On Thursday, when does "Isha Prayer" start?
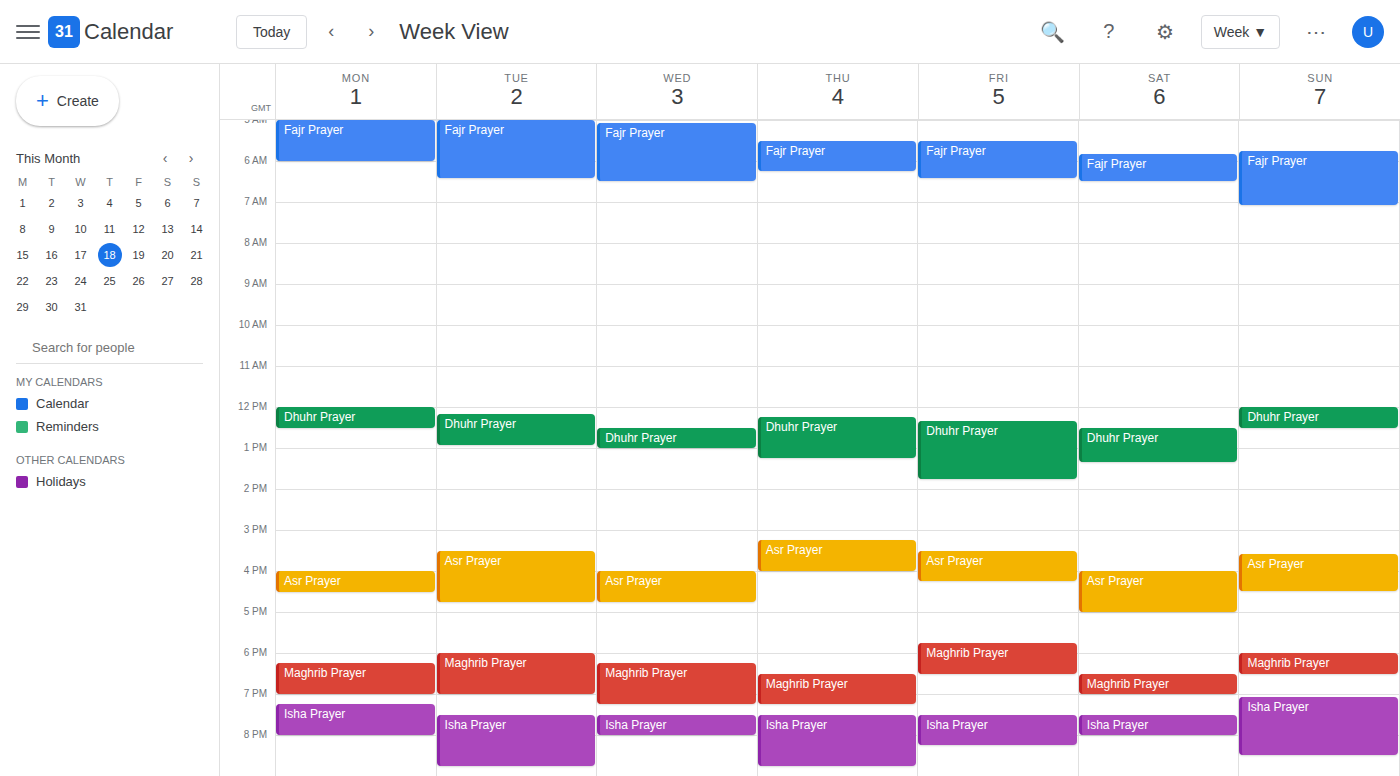
7:30 PM